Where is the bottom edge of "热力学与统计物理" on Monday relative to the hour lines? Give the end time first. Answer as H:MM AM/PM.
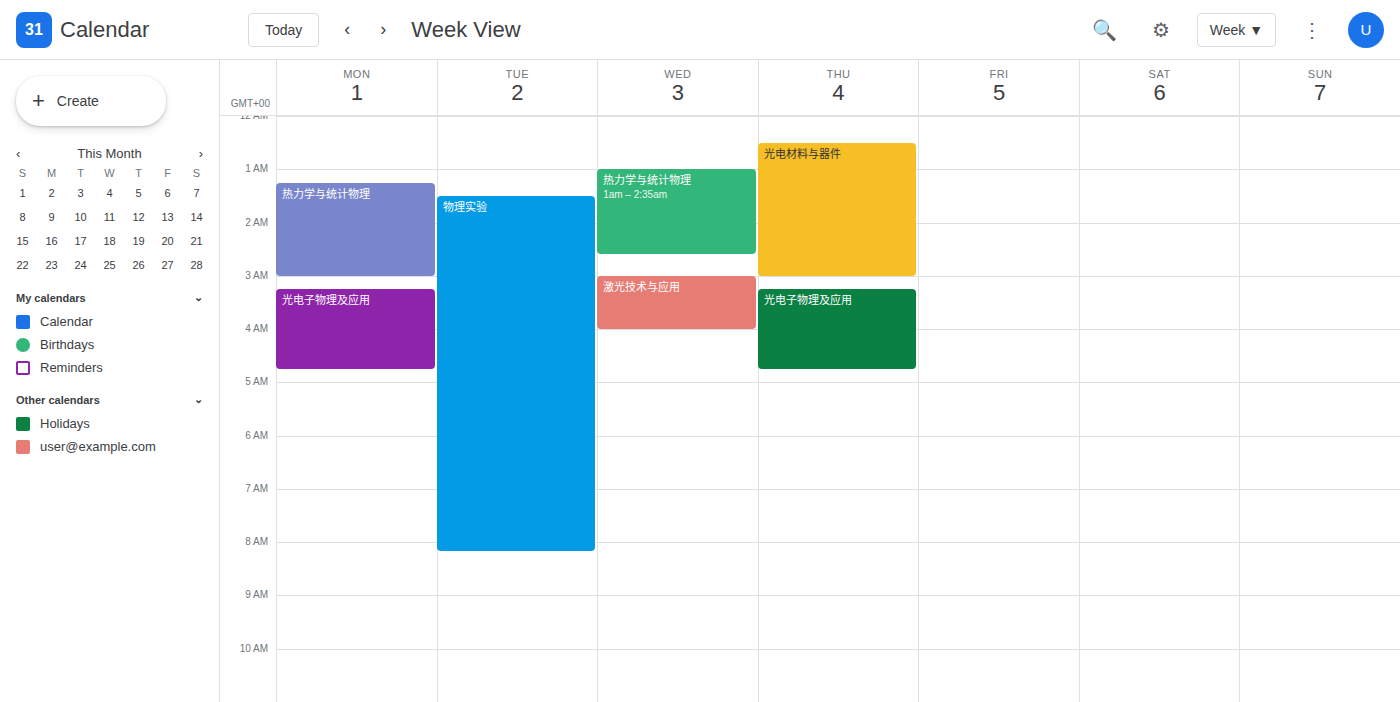
3:00 AM -- exactly on the 3 AM line.